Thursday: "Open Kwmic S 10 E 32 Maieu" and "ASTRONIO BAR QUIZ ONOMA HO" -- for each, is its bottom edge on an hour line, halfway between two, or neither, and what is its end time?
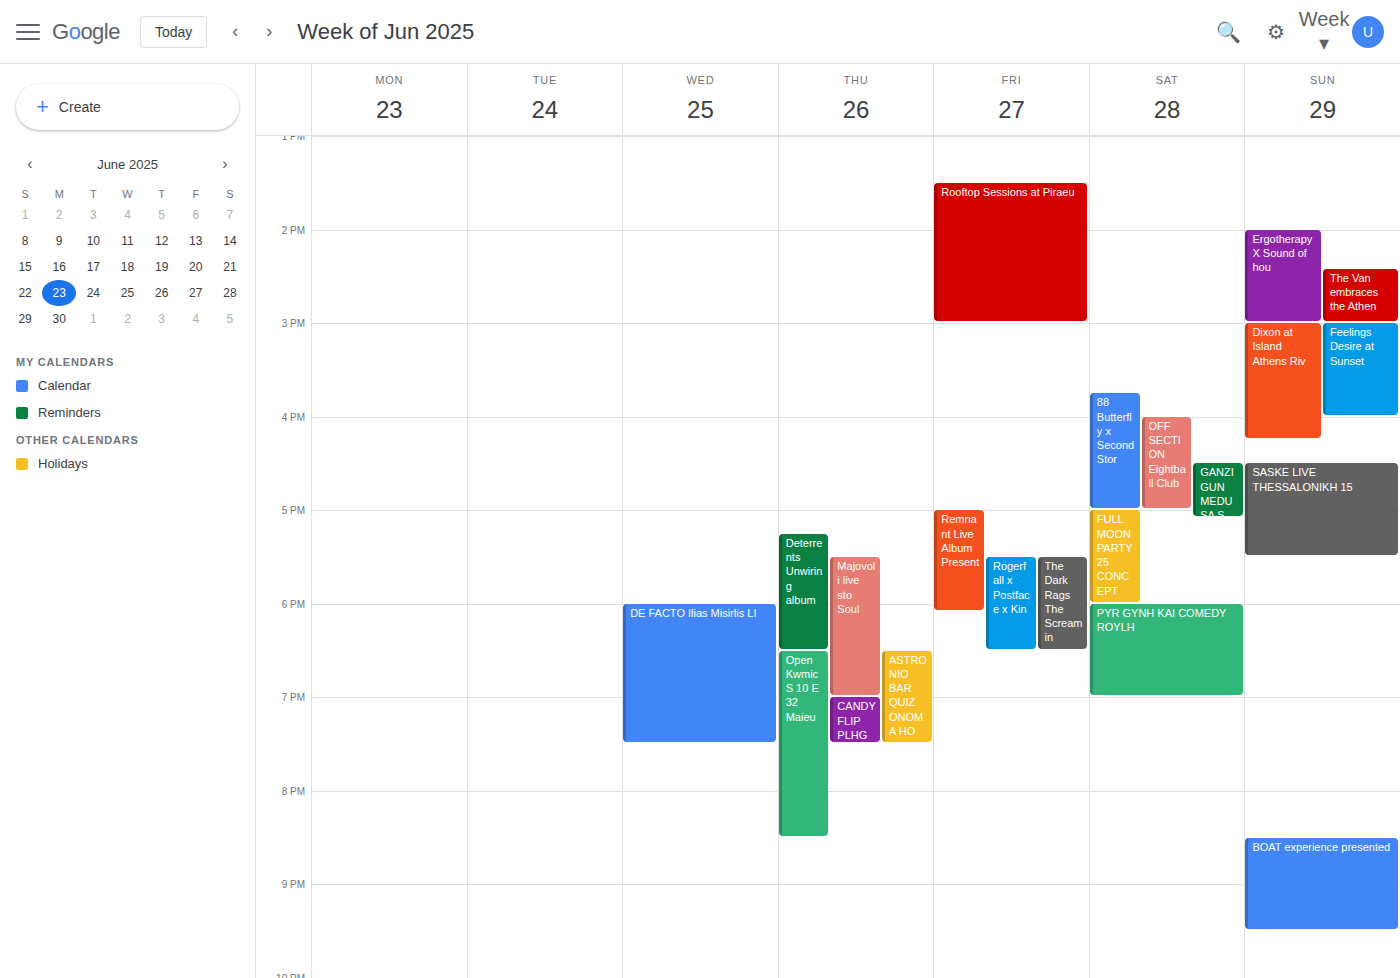
"Open Kwmic S 10 E 32 Maieu": 20:30, halfway between the 20:00 and 21:00 lines. "ASTRONIO BAR QUIZ ONOMA HO": 19:30, halfway between the 19:00 and 20:00 lines.